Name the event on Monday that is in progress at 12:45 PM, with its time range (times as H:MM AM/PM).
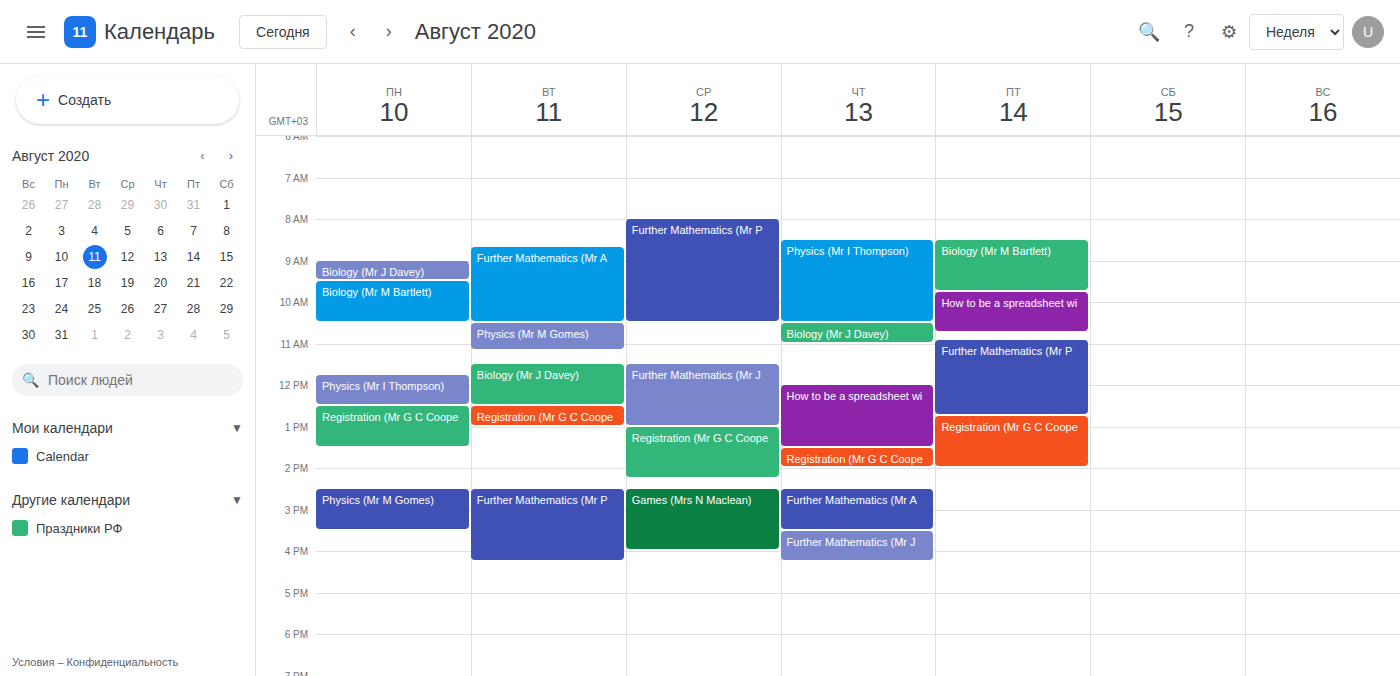
"Registration (Mr G C Coope", 12:30 PM to 1:30 PM